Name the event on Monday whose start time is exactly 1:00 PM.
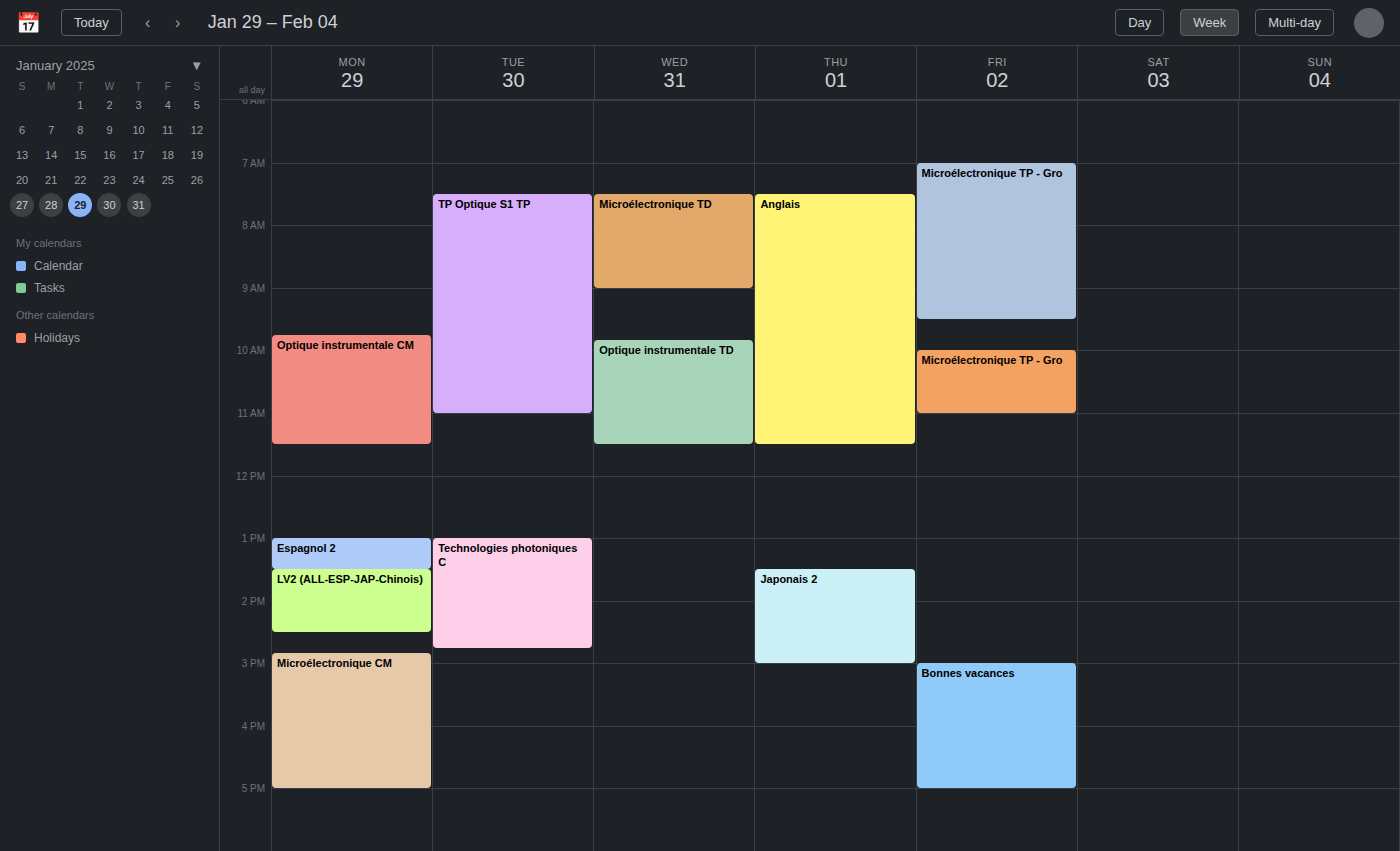
"Espagnol 2"